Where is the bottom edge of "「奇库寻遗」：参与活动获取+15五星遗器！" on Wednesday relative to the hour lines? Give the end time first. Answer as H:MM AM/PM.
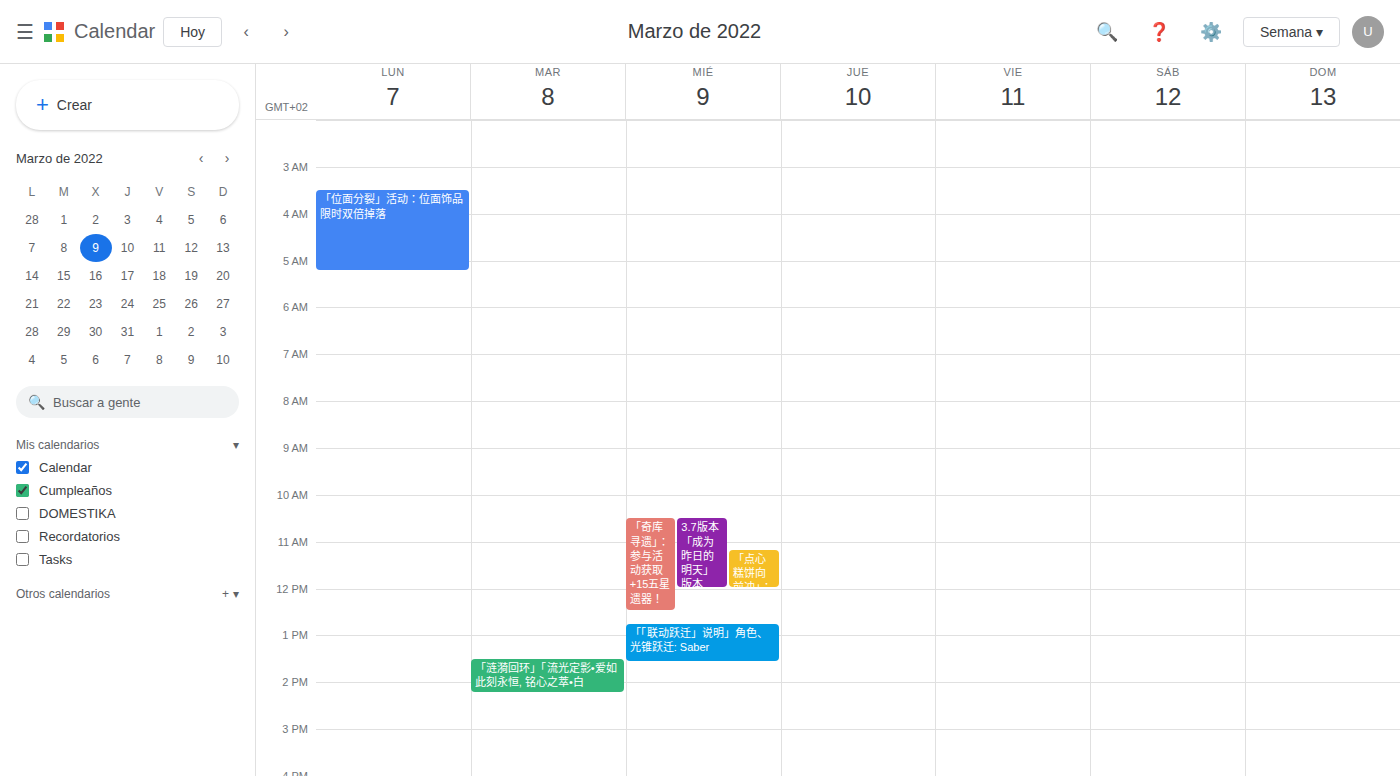
12:30 PM -- halfway between the 12 PM and 1 PM lines.